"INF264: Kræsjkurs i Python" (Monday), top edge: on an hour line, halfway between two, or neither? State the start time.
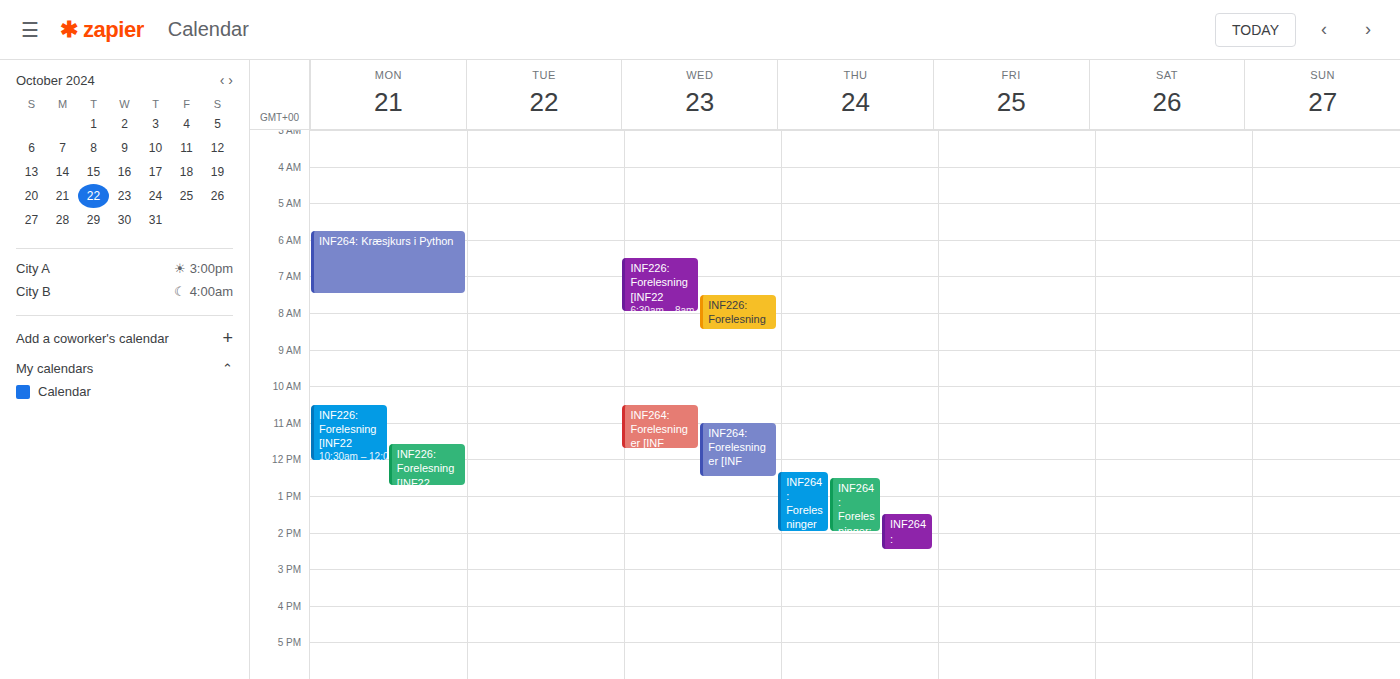
5:45 AM -- neither: three quarters of the way from the 5 AM line to the 6 AM line.